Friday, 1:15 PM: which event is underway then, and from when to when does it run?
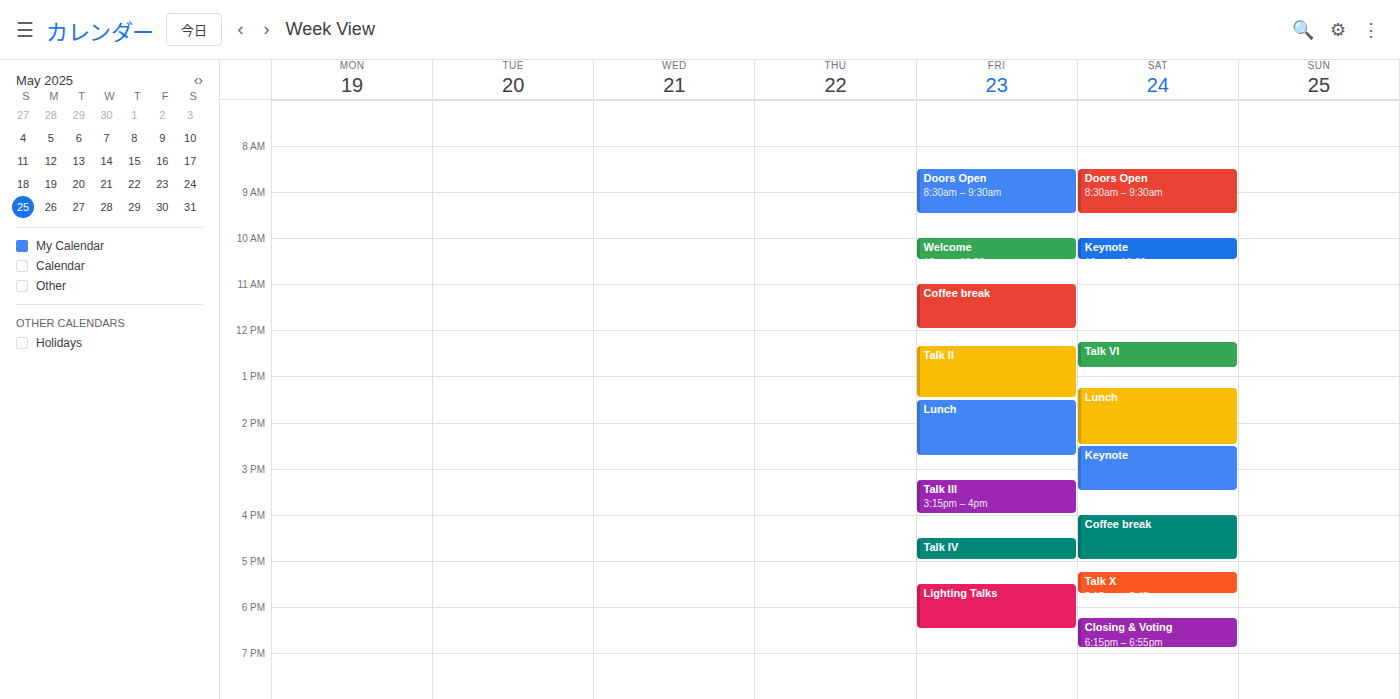
"Talk II", 12:20 PM to 1:30 PM